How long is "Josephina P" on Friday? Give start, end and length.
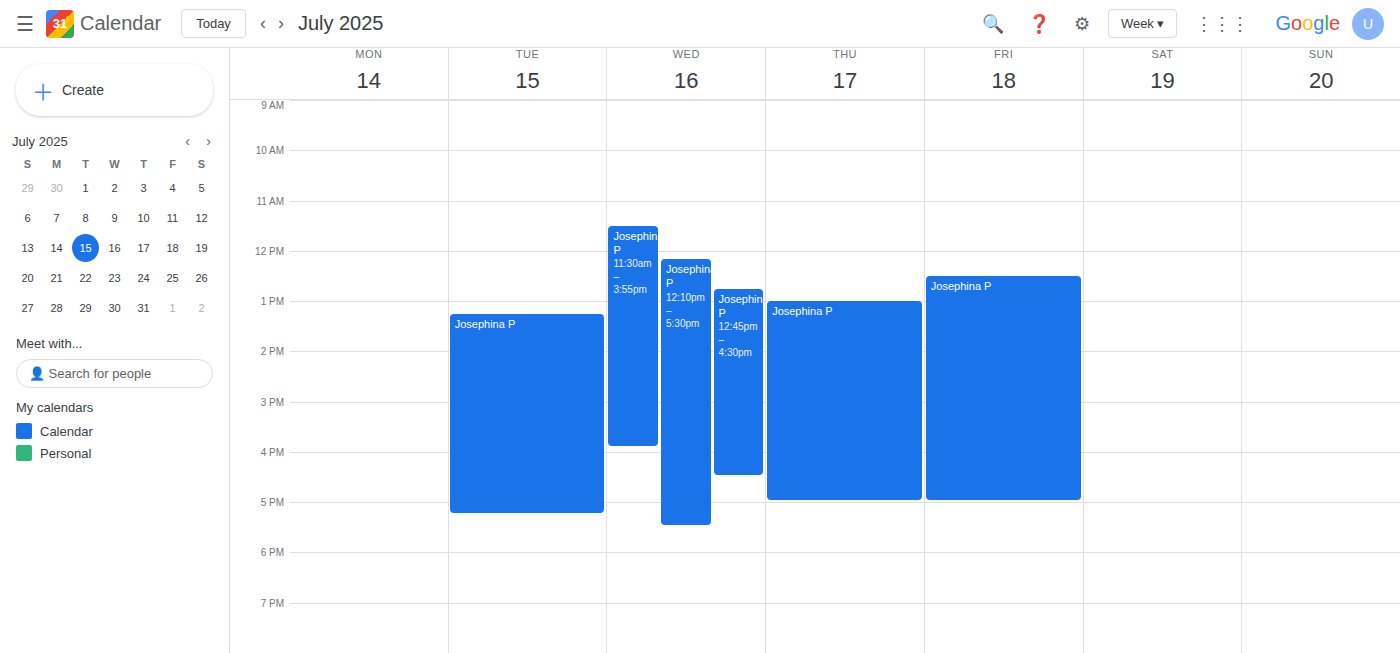
12:30 PM to 5:00 PM, 4 hours 30 minutes